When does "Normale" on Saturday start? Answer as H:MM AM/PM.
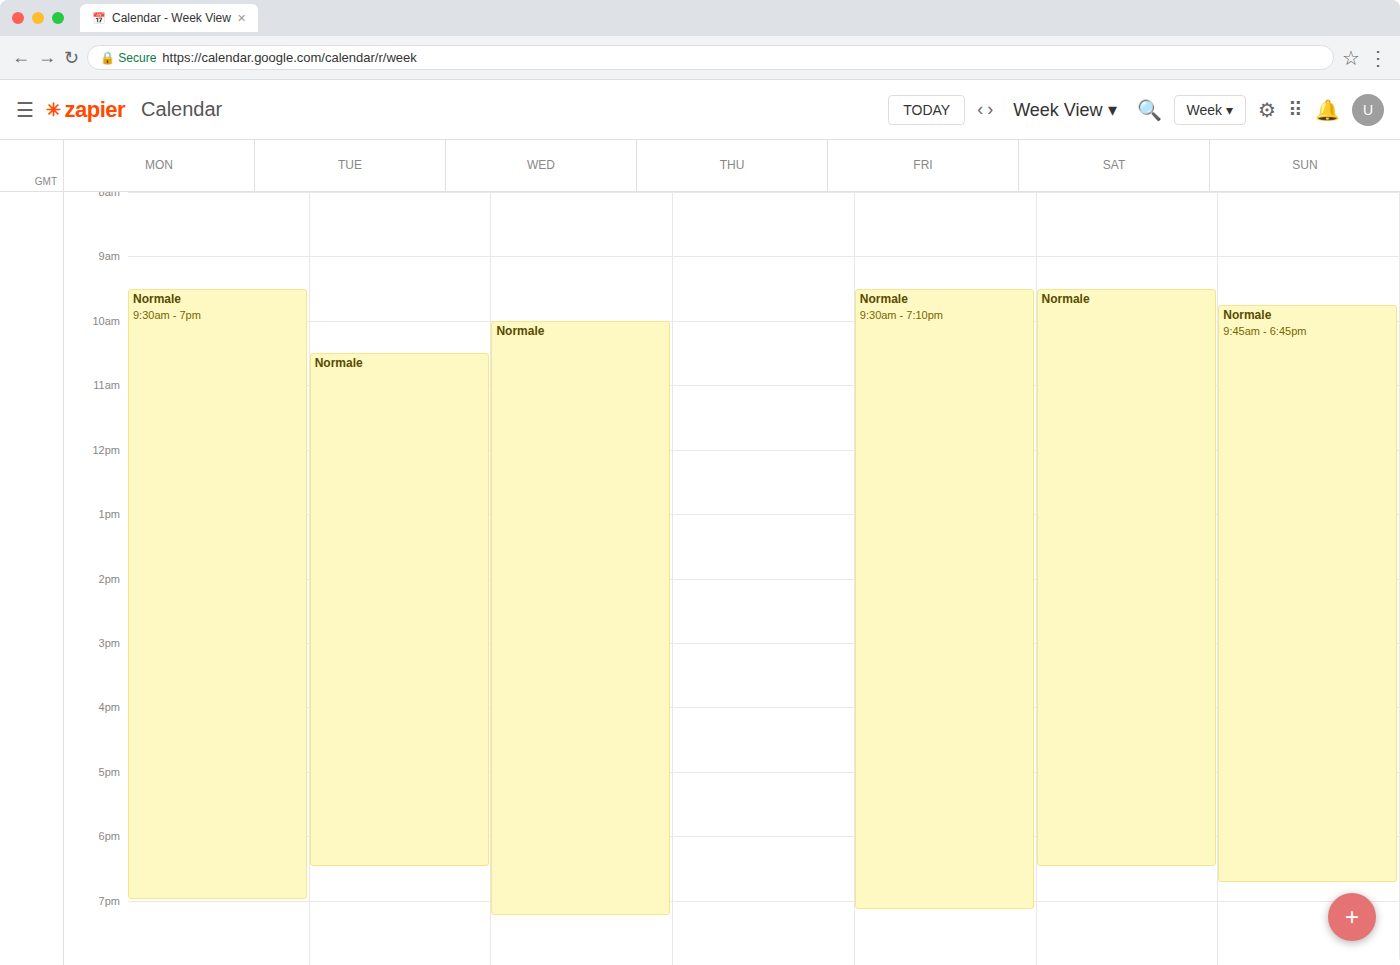
9:30 AM